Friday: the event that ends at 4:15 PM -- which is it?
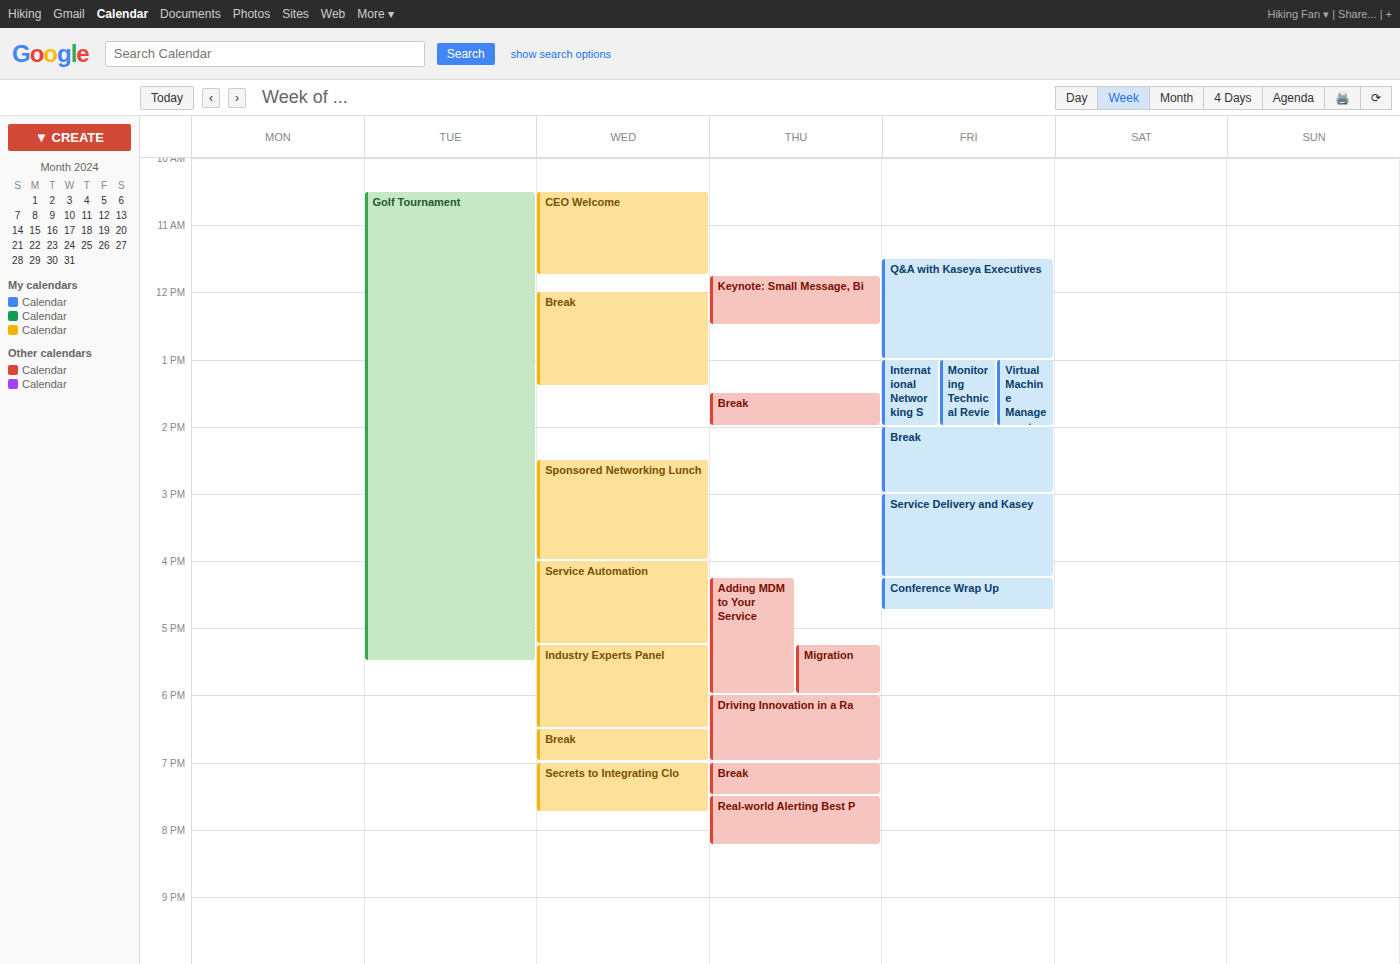
"Service Delivery and Kasey"